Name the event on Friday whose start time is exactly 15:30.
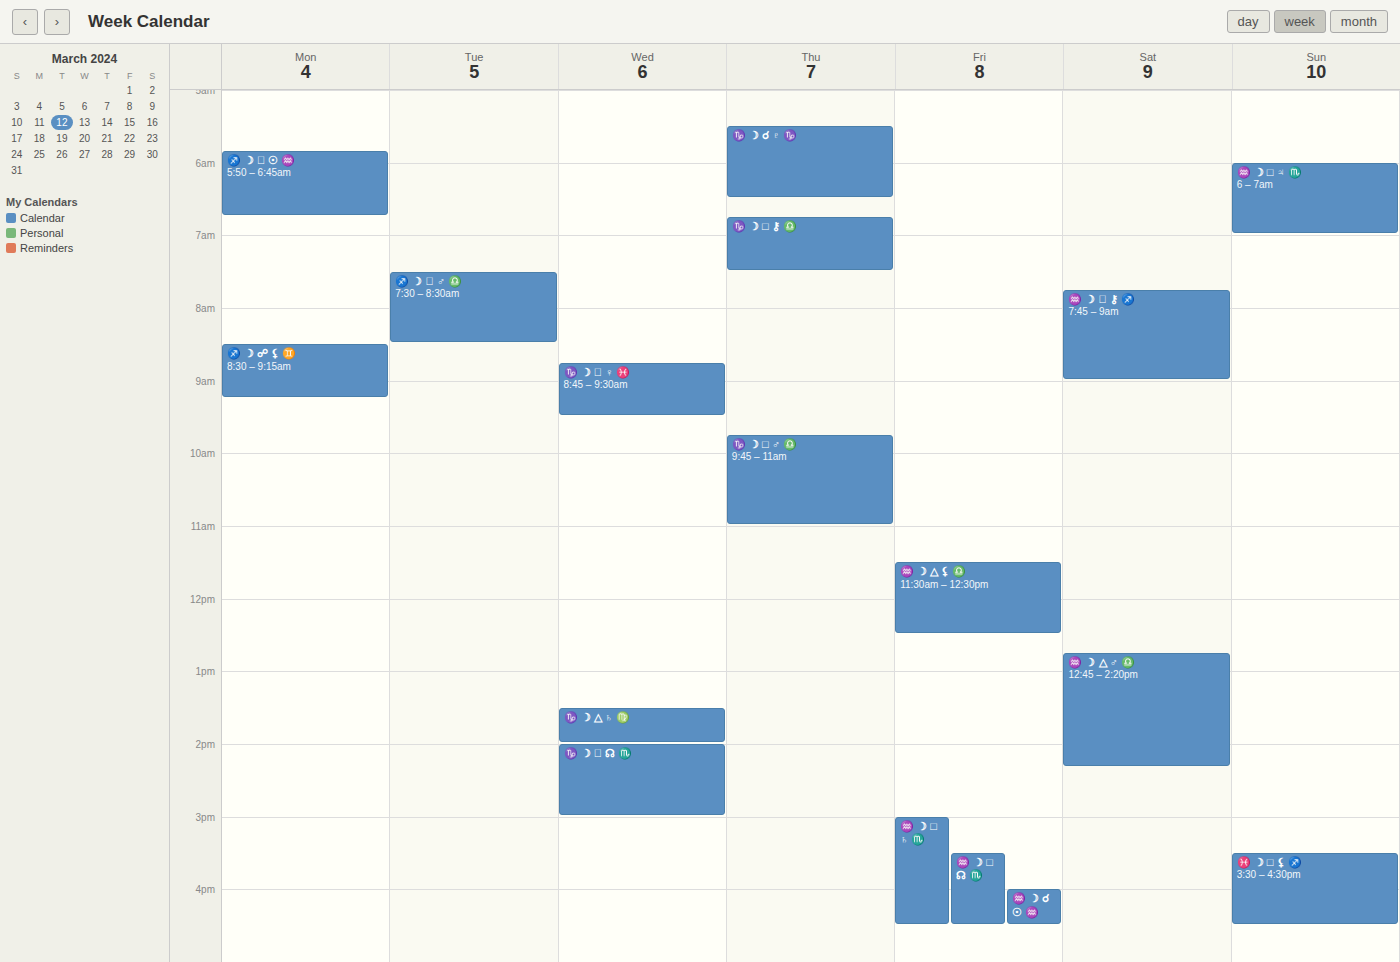
"♒️ ☽ □ ☊ ♏️"